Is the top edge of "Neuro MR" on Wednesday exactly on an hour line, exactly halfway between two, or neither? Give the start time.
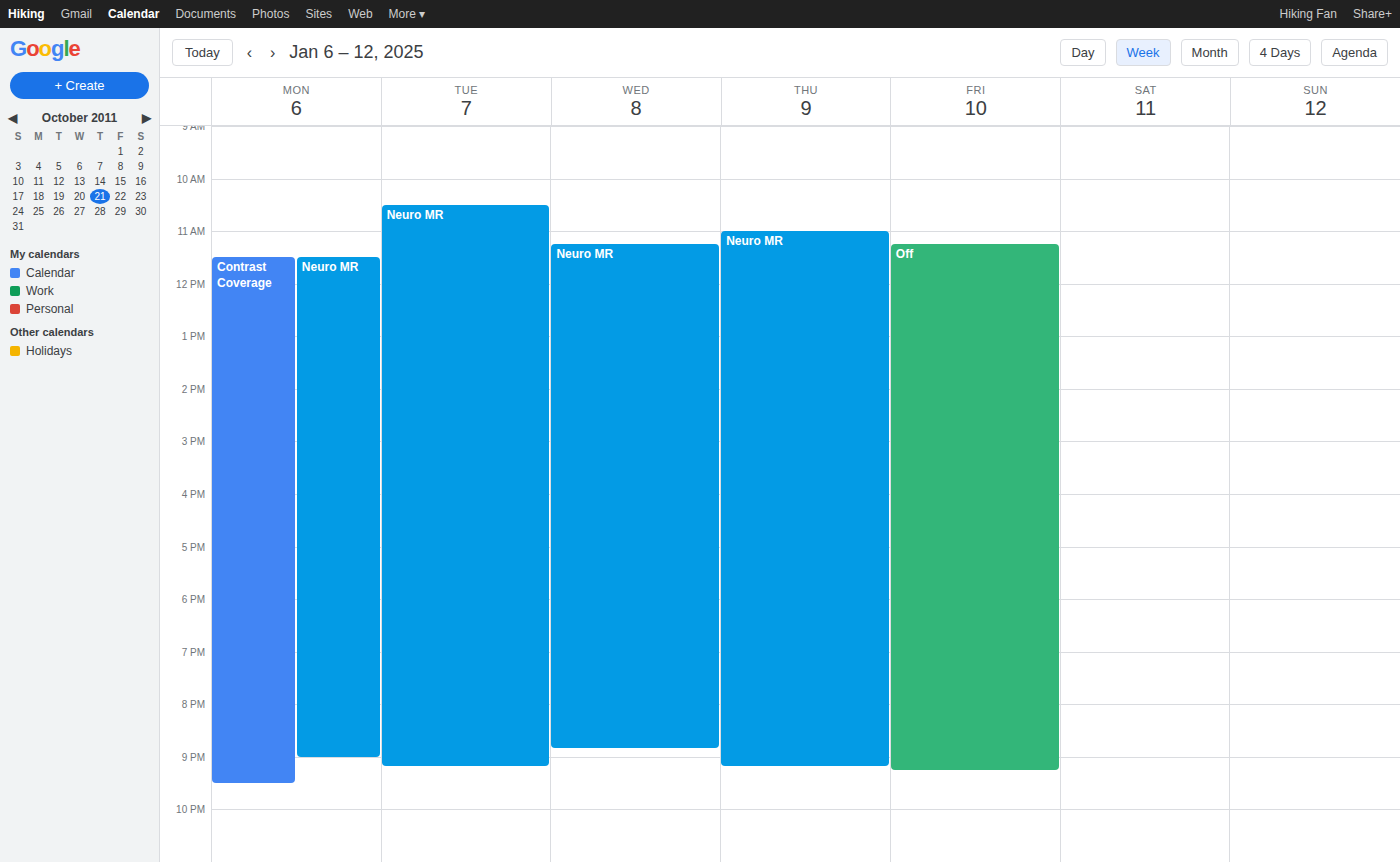
11:15 AM -- neither: a quarter of the way from the 11 AM line to the 12 PM line.